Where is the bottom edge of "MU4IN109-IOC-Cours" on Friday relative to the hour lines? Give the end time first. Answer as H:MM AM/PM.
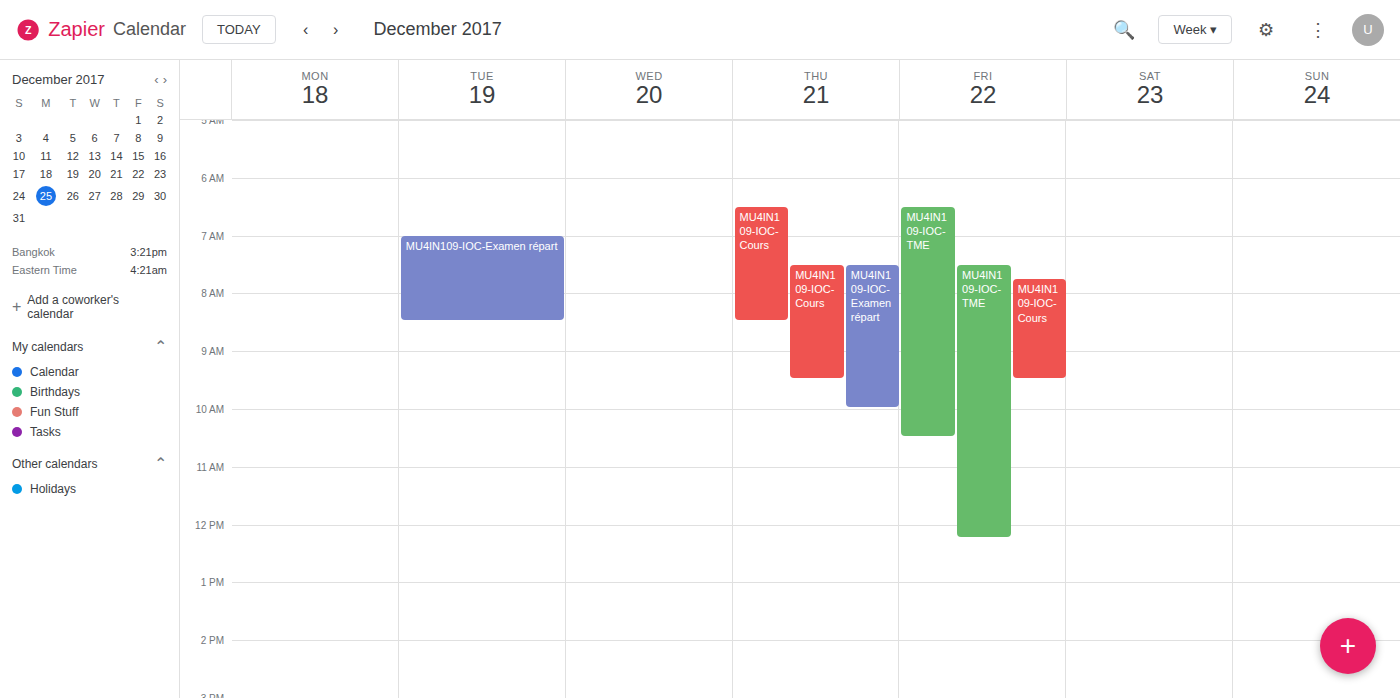
9:30 AM -- halfway between the 9 AM and 10 AM lines.